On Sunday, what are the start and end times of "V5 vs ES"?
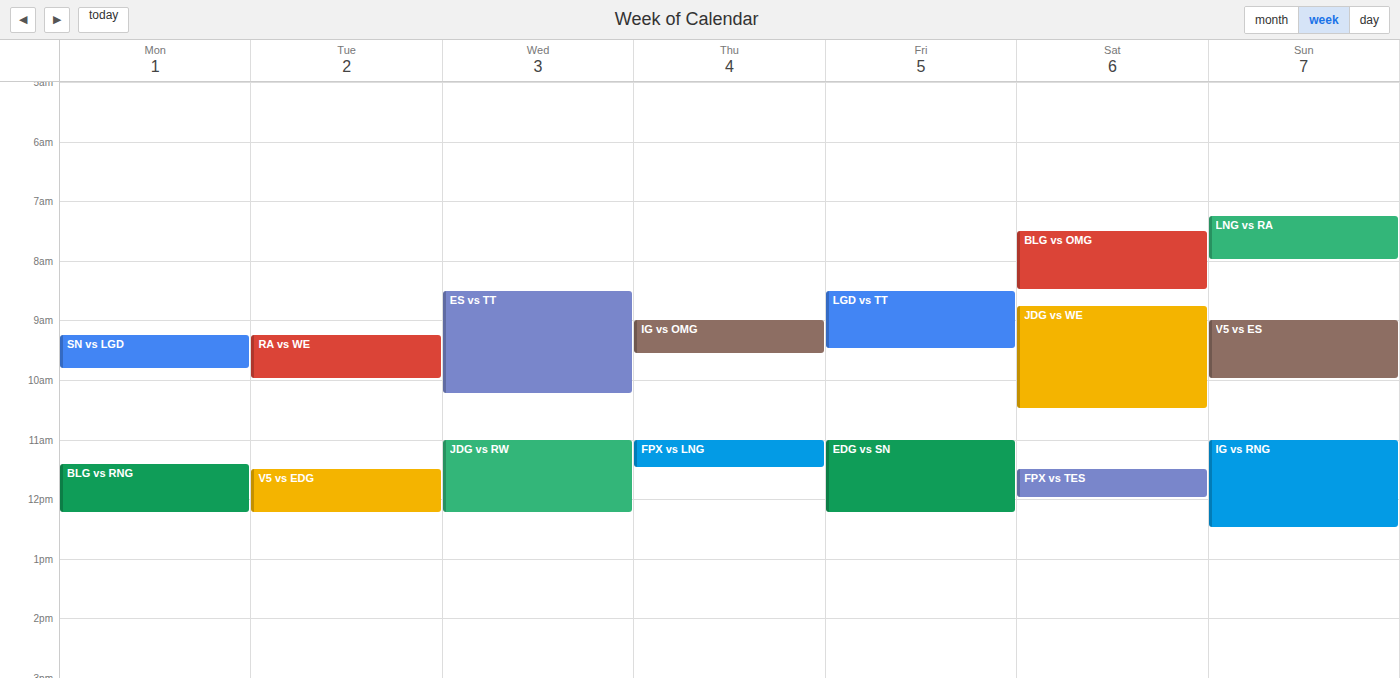
9:00 AM to 10:00 AM